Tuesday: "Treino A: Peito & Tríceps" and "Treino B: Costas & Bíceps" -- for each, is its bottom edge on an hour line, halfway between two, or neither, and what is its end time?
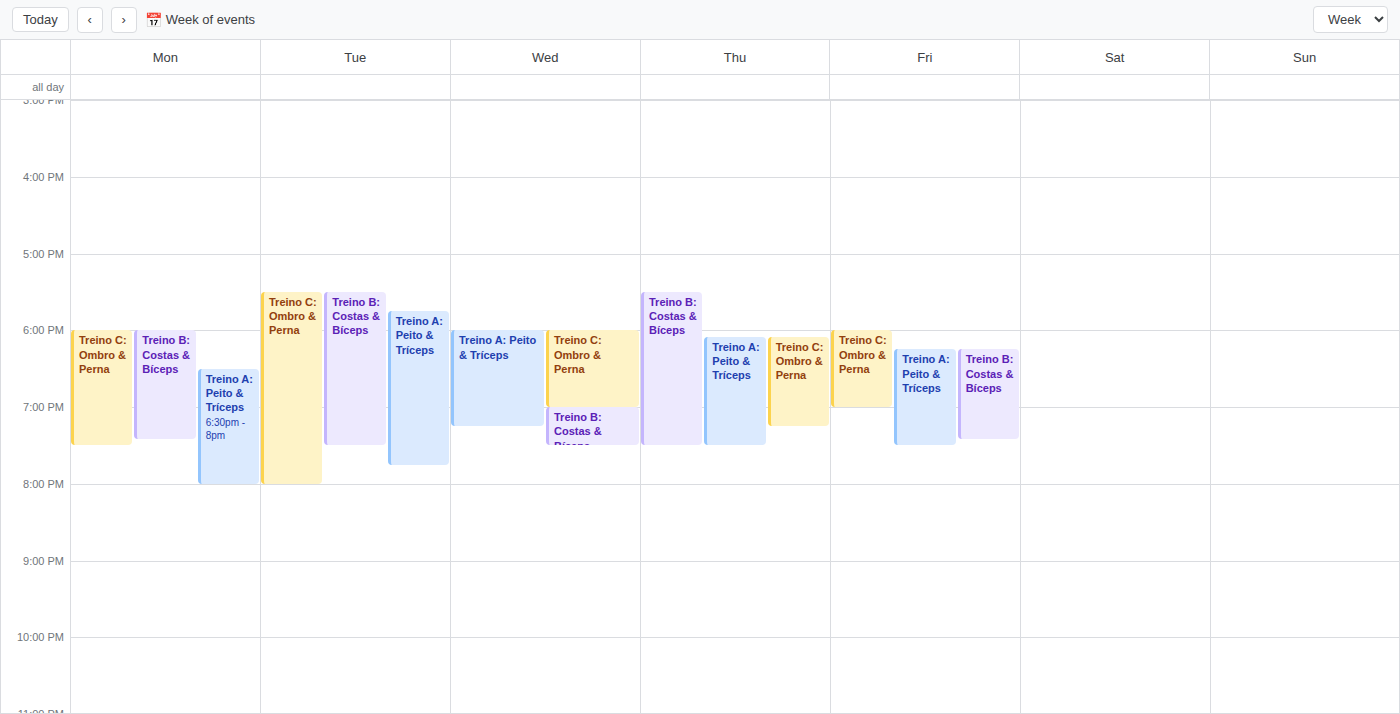
"Treino A: Peito & Tríceps": 7:45 PM, neither: three quarters of the way from the 7 PM line to the 8 PM line. "Treino B: Costas & Bíceps": 7:30 PM, halfway between the 7 PM and 8 PM lines.